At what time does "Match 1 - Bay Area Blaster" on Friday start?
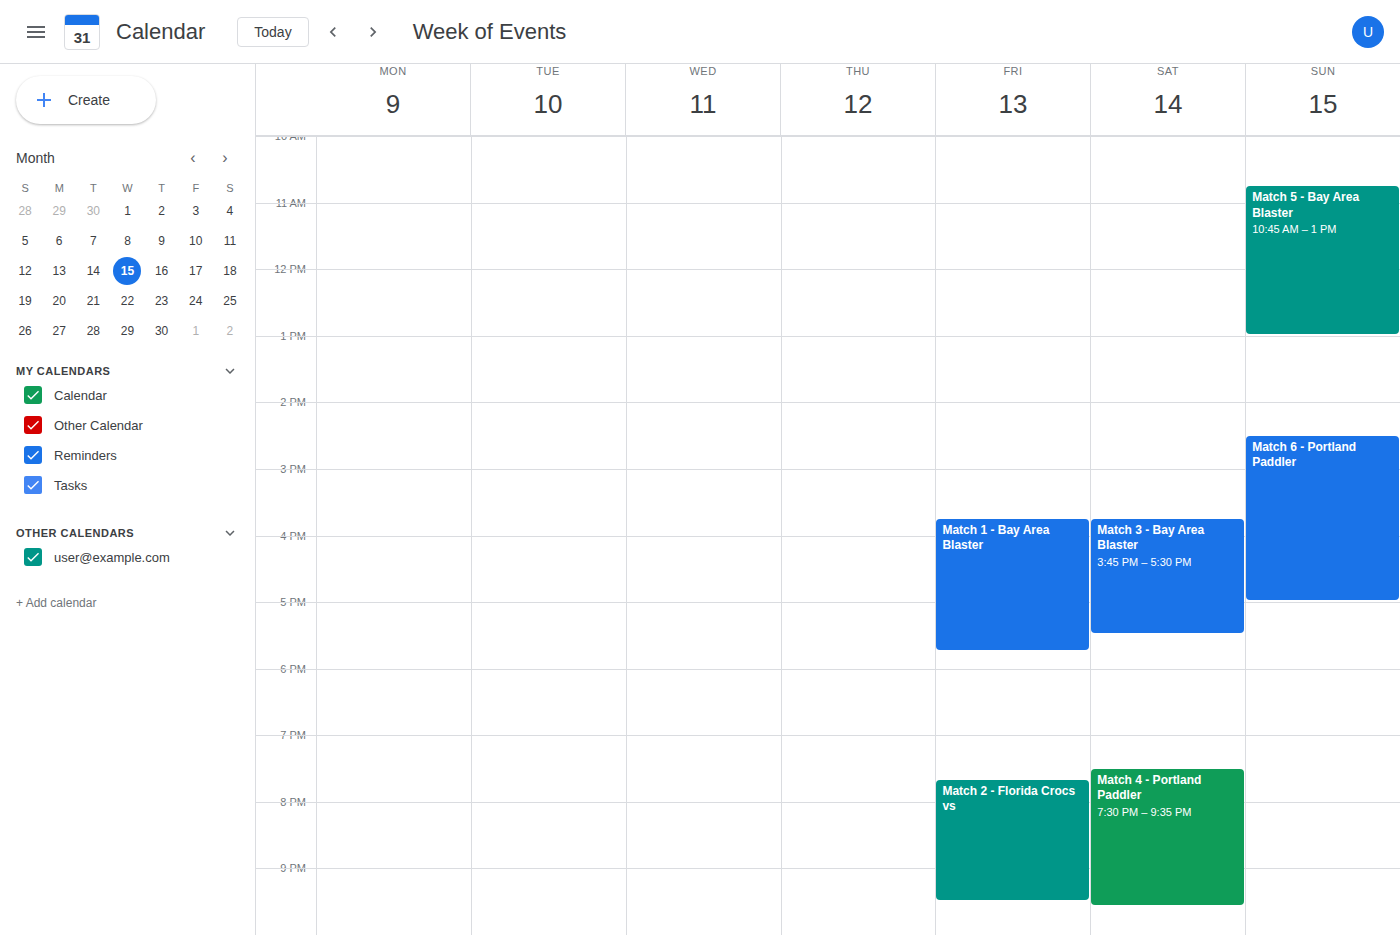
3:45 PM